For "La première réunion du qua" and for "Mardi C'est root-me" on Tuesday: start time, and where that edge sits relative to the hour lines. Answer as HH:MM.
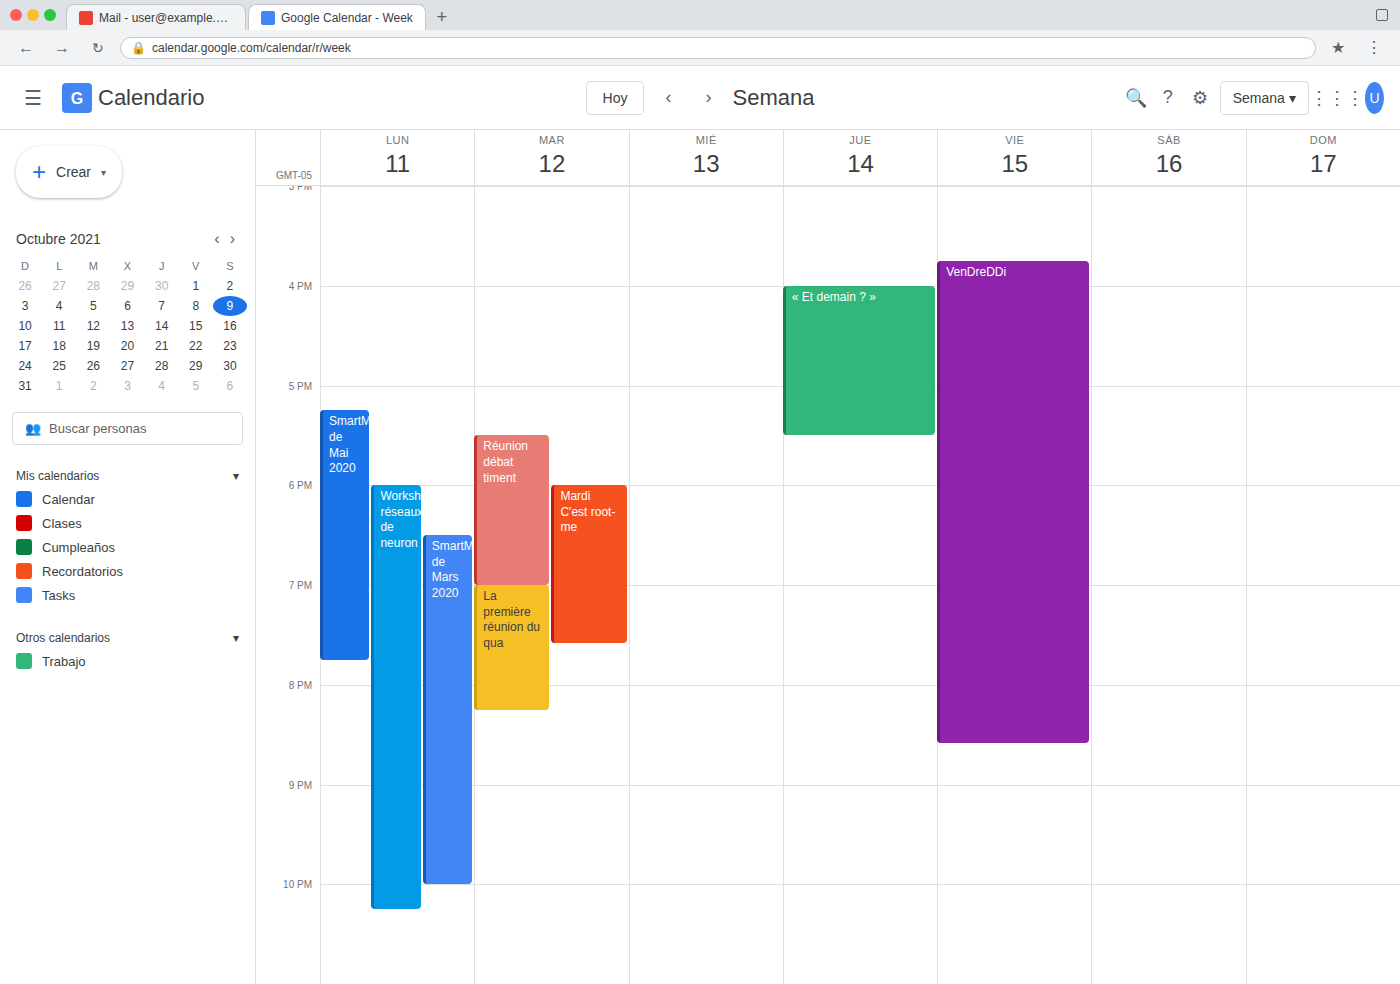
"La première réunion du qua": 19:00, exactly on the 19:00 line. "Mardi C'est root-me": 18:00, exactly on the 18:00 line.